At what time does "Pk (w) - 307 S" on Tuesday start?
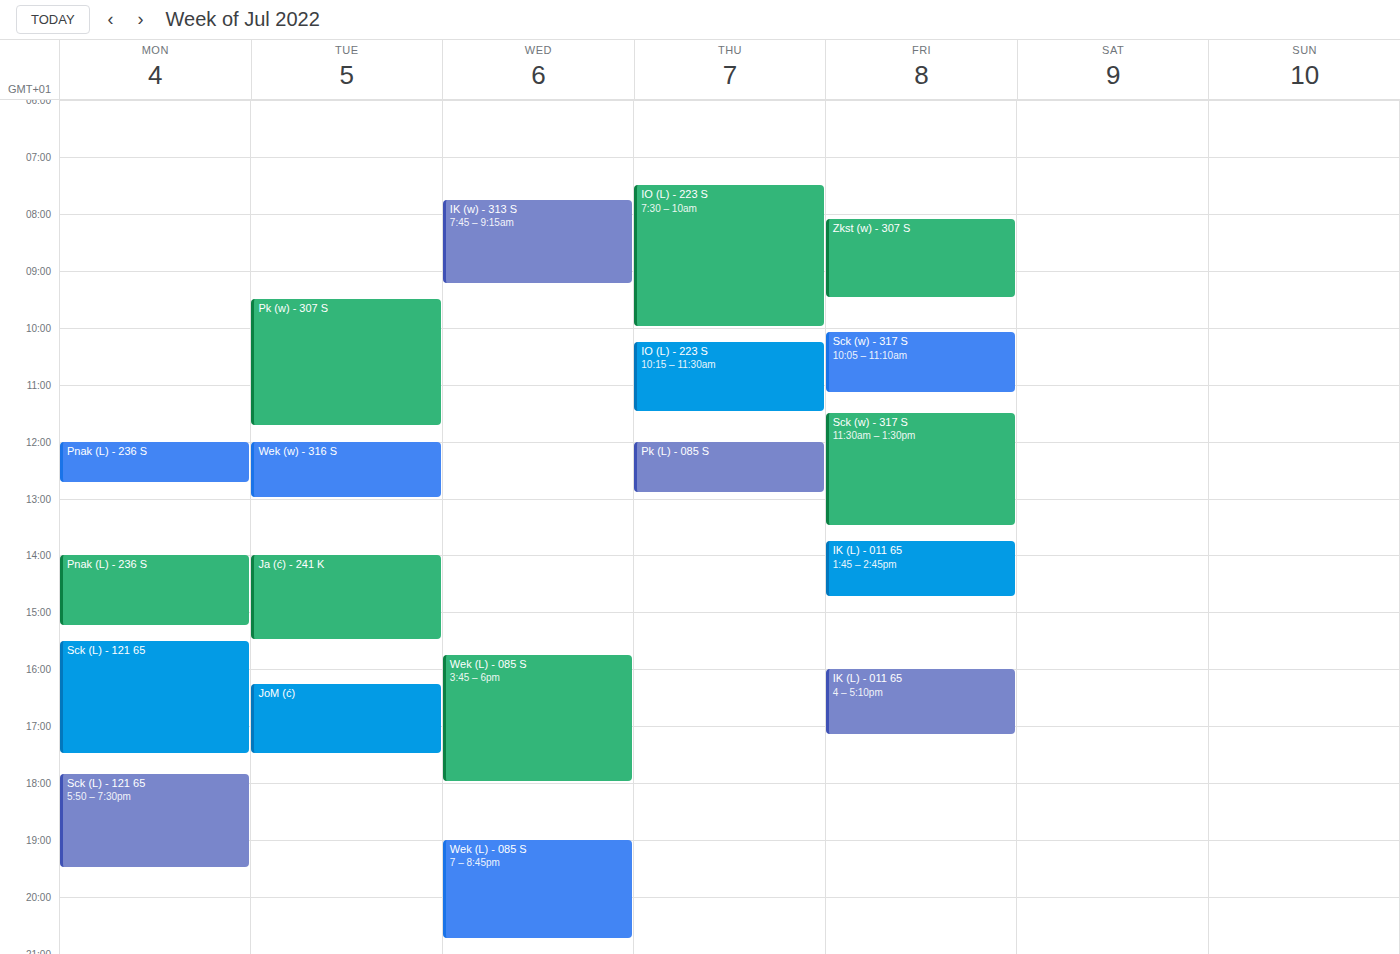
09:30